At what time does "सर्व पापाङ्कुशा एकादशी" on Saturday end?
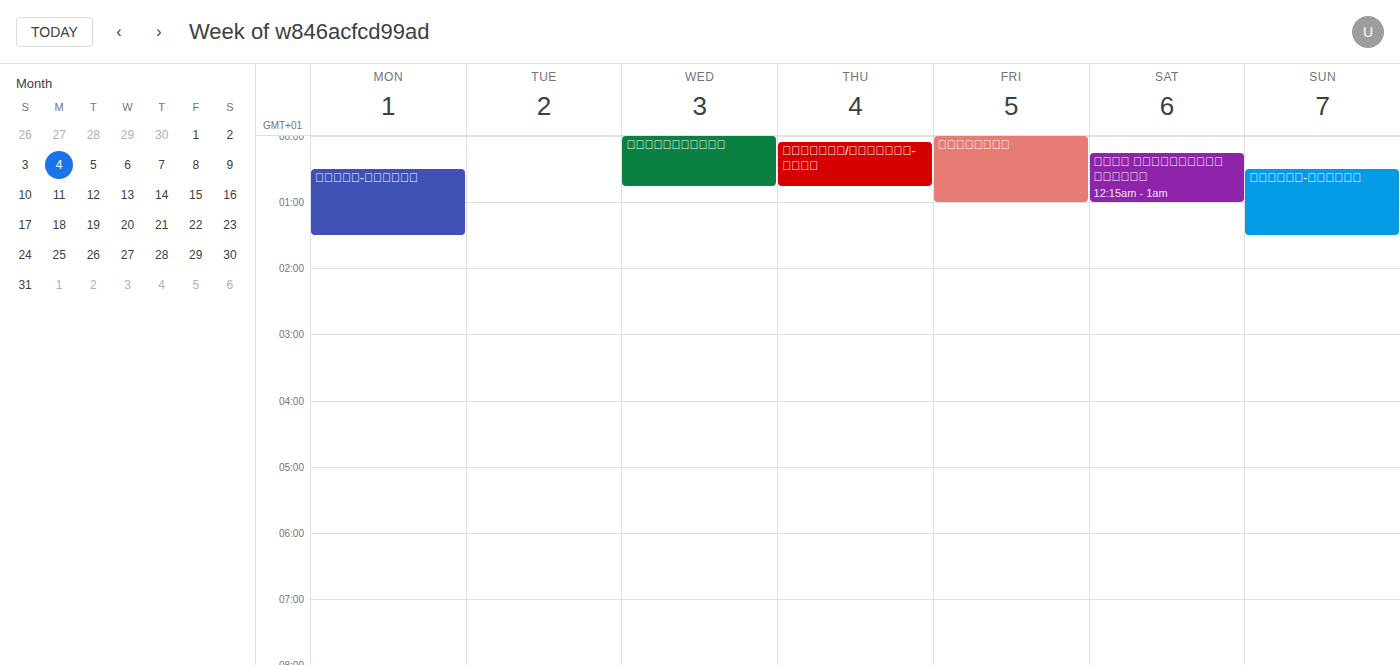
1:00 AM